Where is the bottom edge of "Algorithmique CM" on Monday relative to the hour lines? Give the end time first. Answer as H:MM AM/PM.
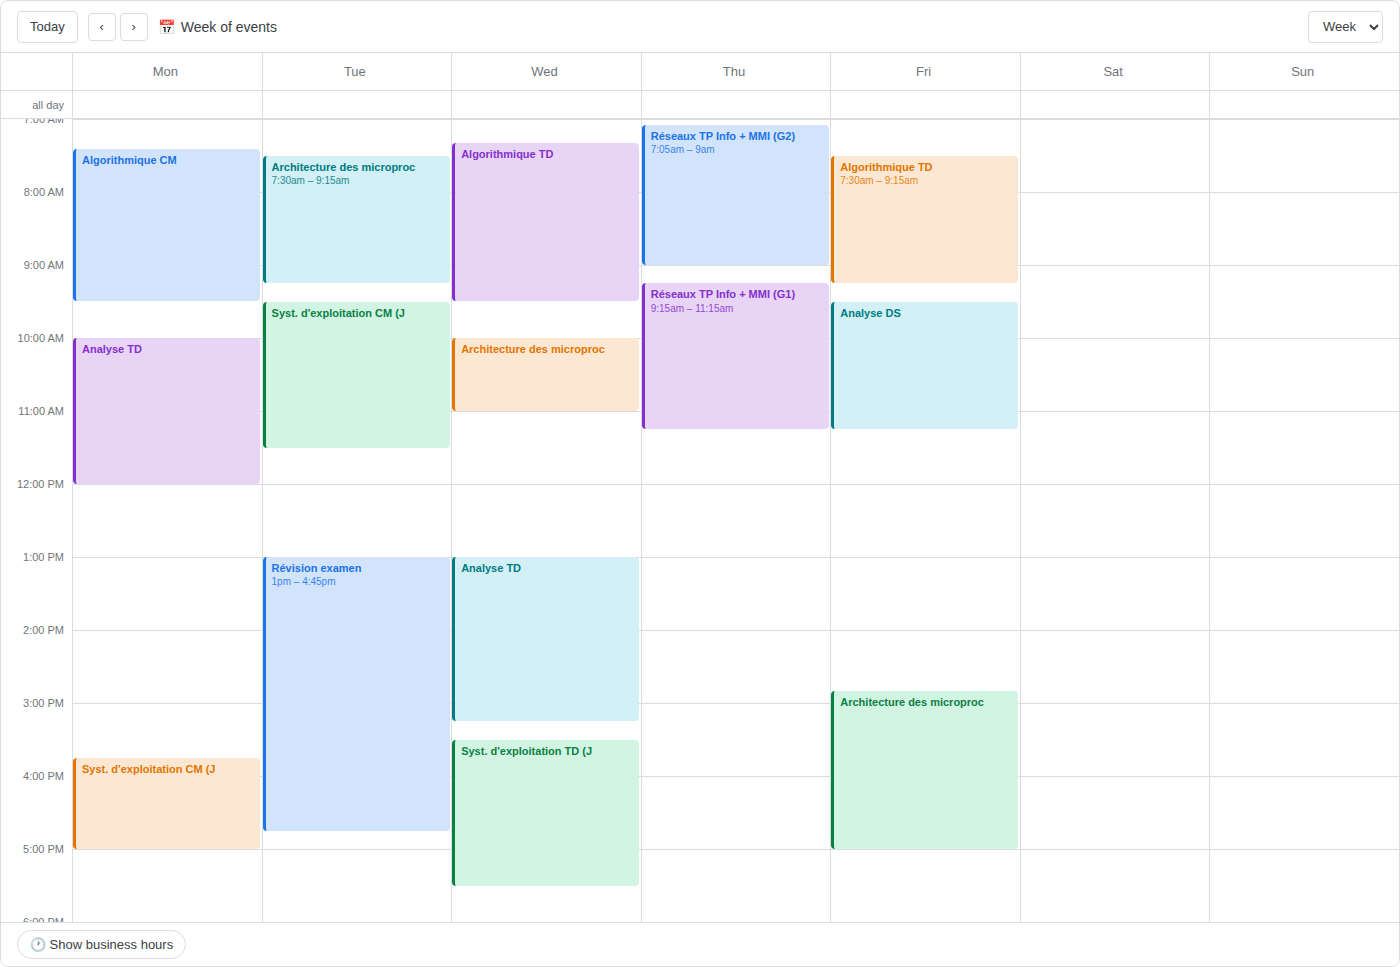
9:30 AM -- halfway between the 9 AM and 10 AM lines.